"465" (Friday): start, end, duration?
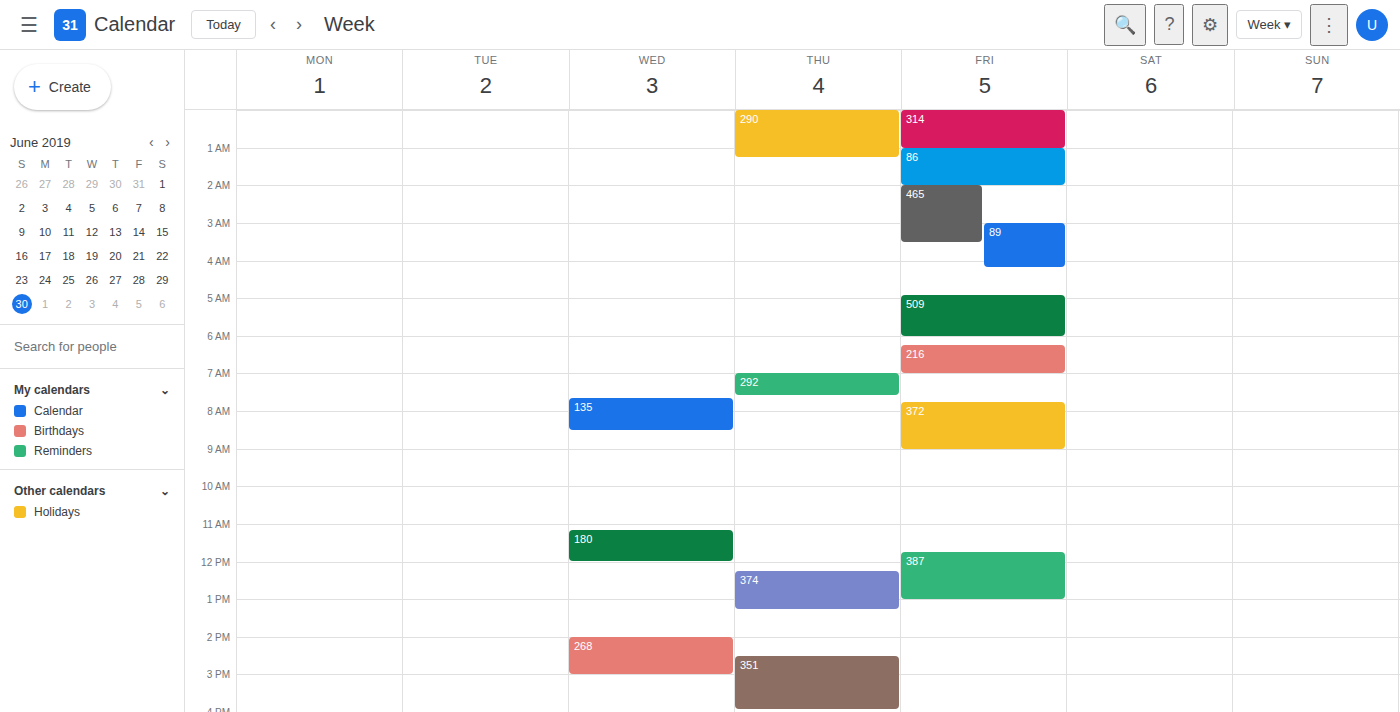
2:00 AM to 3:30 AM, 1 hour 30 minutes